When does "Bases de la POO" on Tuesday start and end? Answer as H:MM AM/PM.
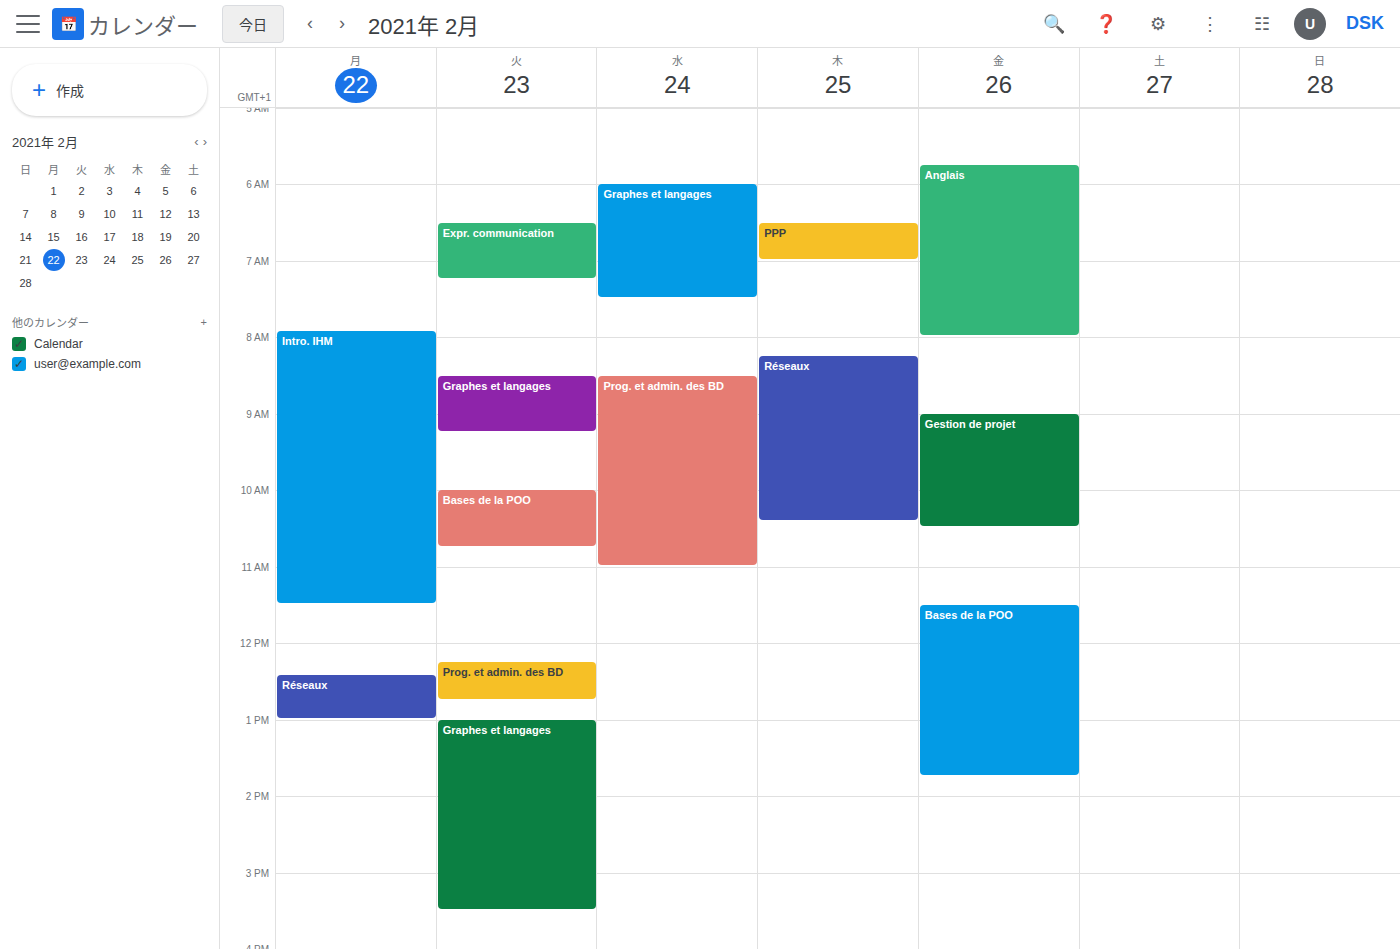
10:00 AM to 10:45 AM